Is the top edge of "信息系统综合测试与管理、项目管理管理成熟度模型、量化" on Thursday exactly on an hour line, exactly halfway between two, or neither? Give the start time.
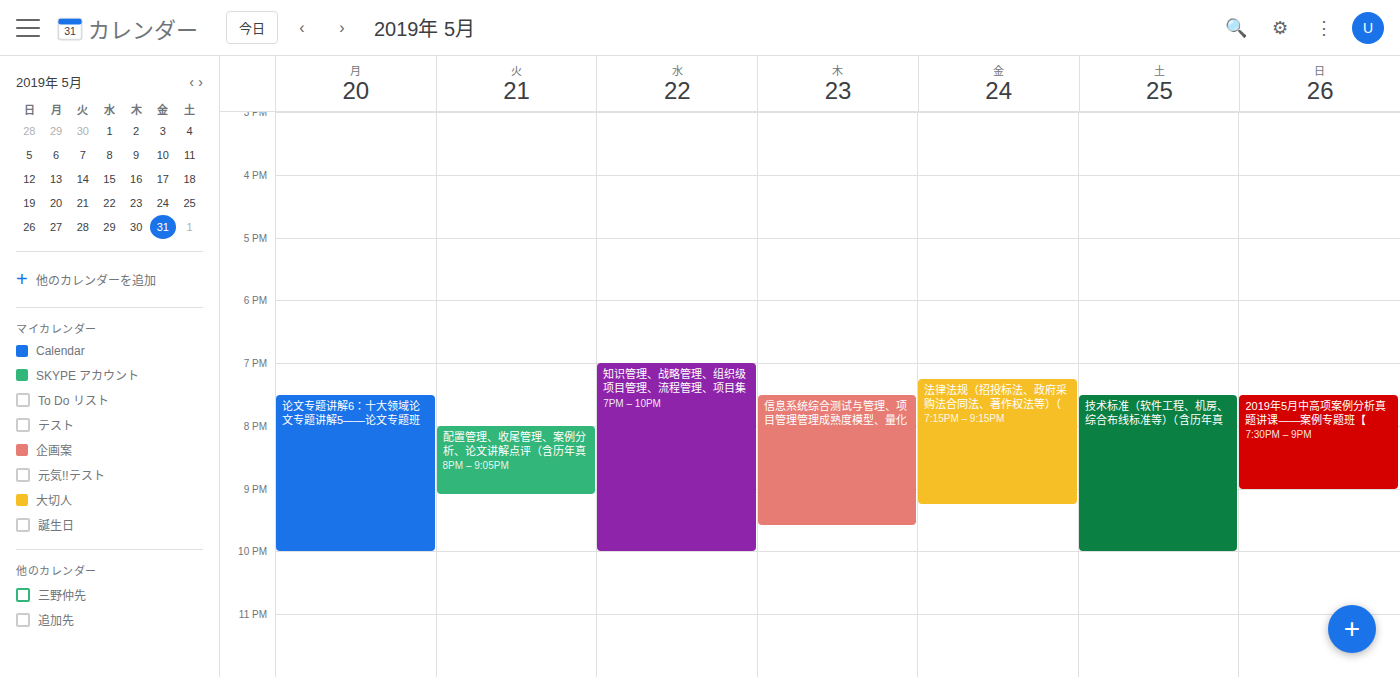
7:30 PM -- halfway between the 7 PM and 8 PM lines.